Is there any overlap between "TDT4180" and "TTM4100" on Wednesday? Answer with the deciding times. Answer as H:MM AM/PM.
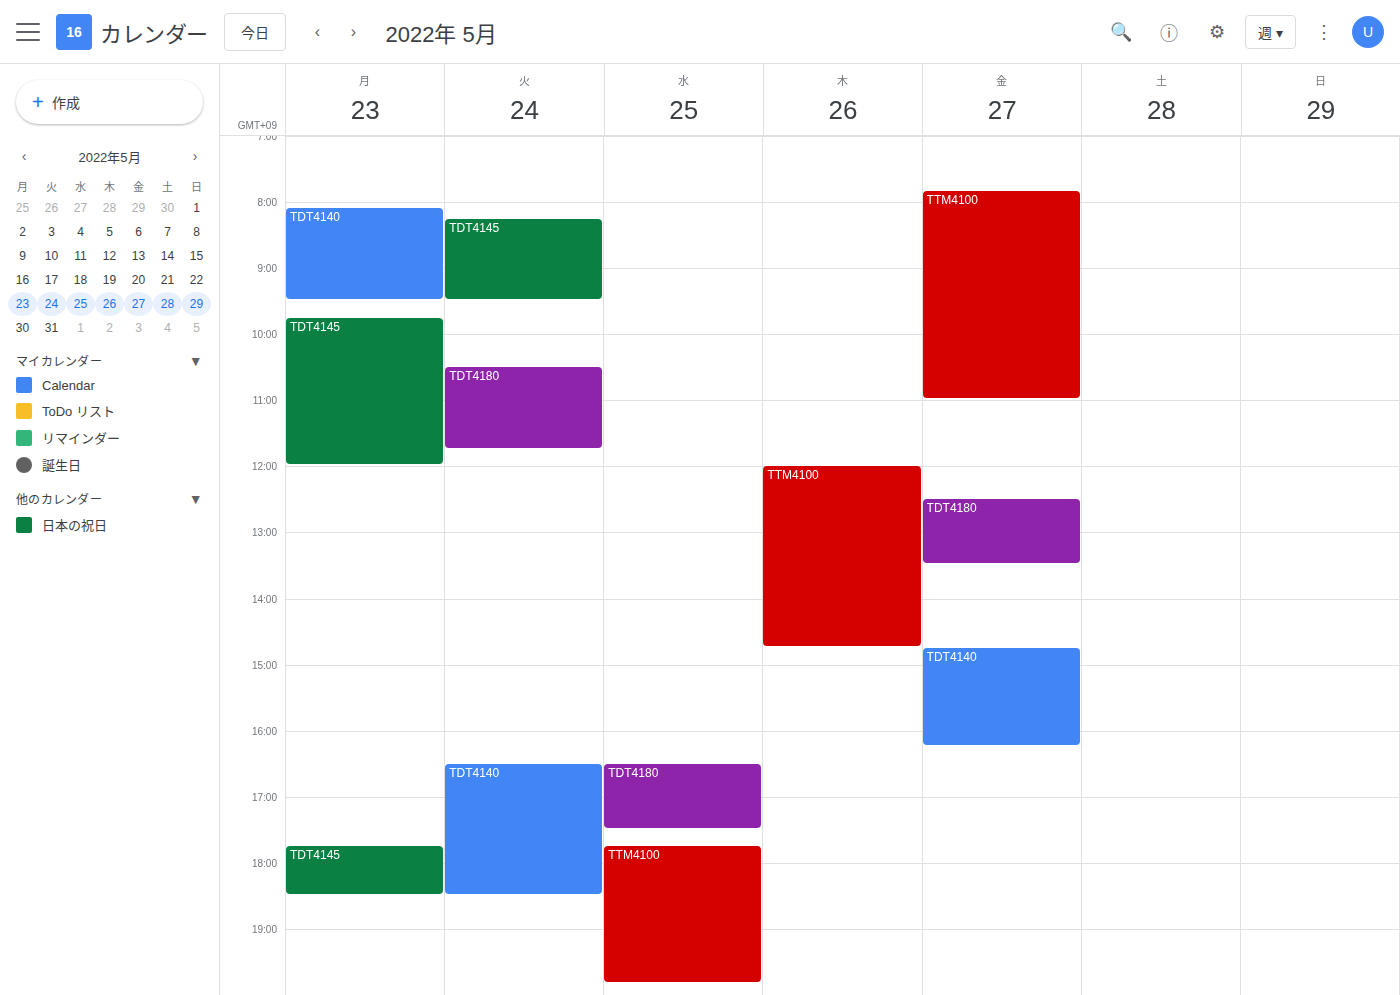
"TDT4180" ends at 5:30 PM and "TTM4100" starts at 5:45 PM -- no overlap.